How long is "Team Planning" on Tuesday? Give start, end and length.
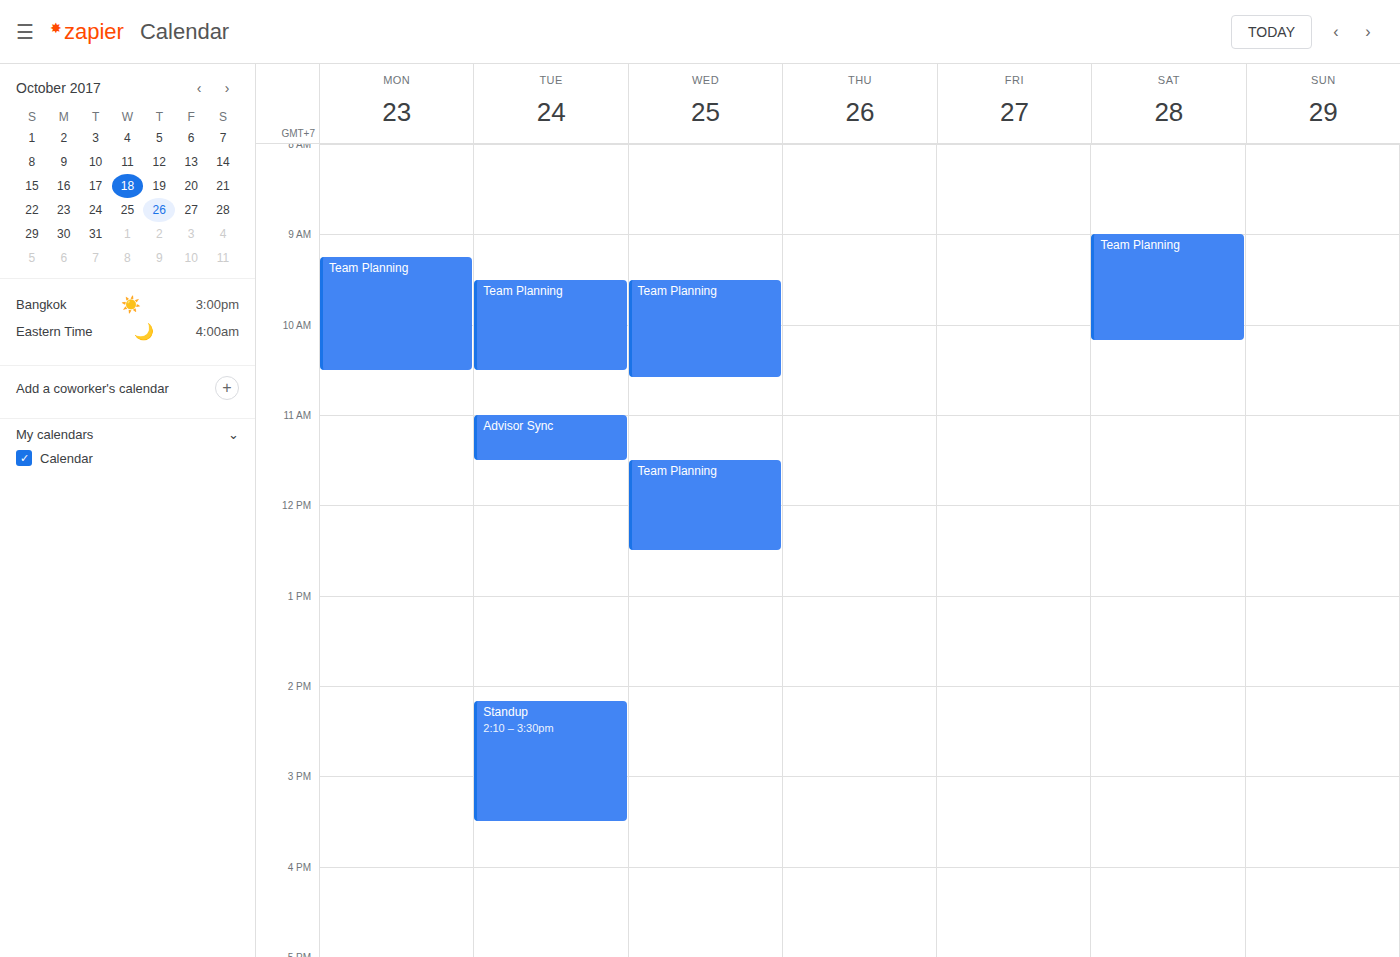
9:30 AM to 10:30 AM, 1 hour